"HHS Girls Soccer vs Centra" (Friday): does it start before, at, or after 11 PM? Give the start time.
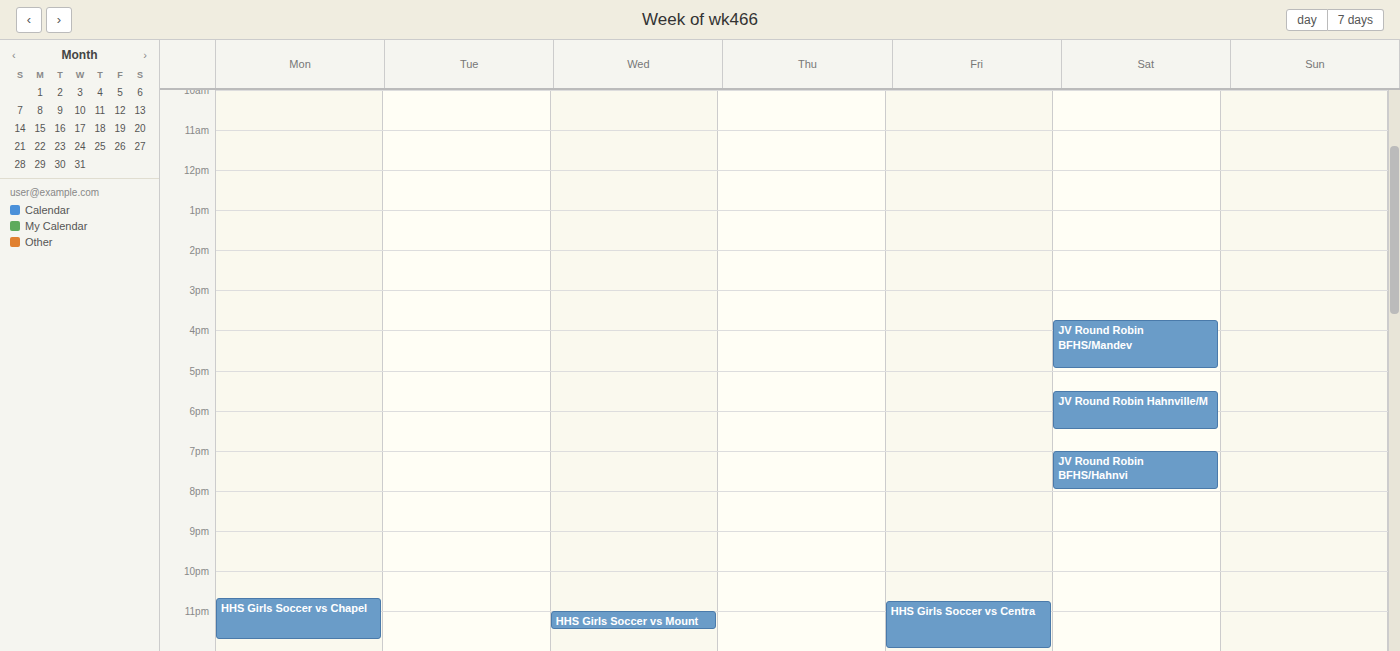
10:45 PM -- before 11 PM, 15 minutes above the 11 PM line.